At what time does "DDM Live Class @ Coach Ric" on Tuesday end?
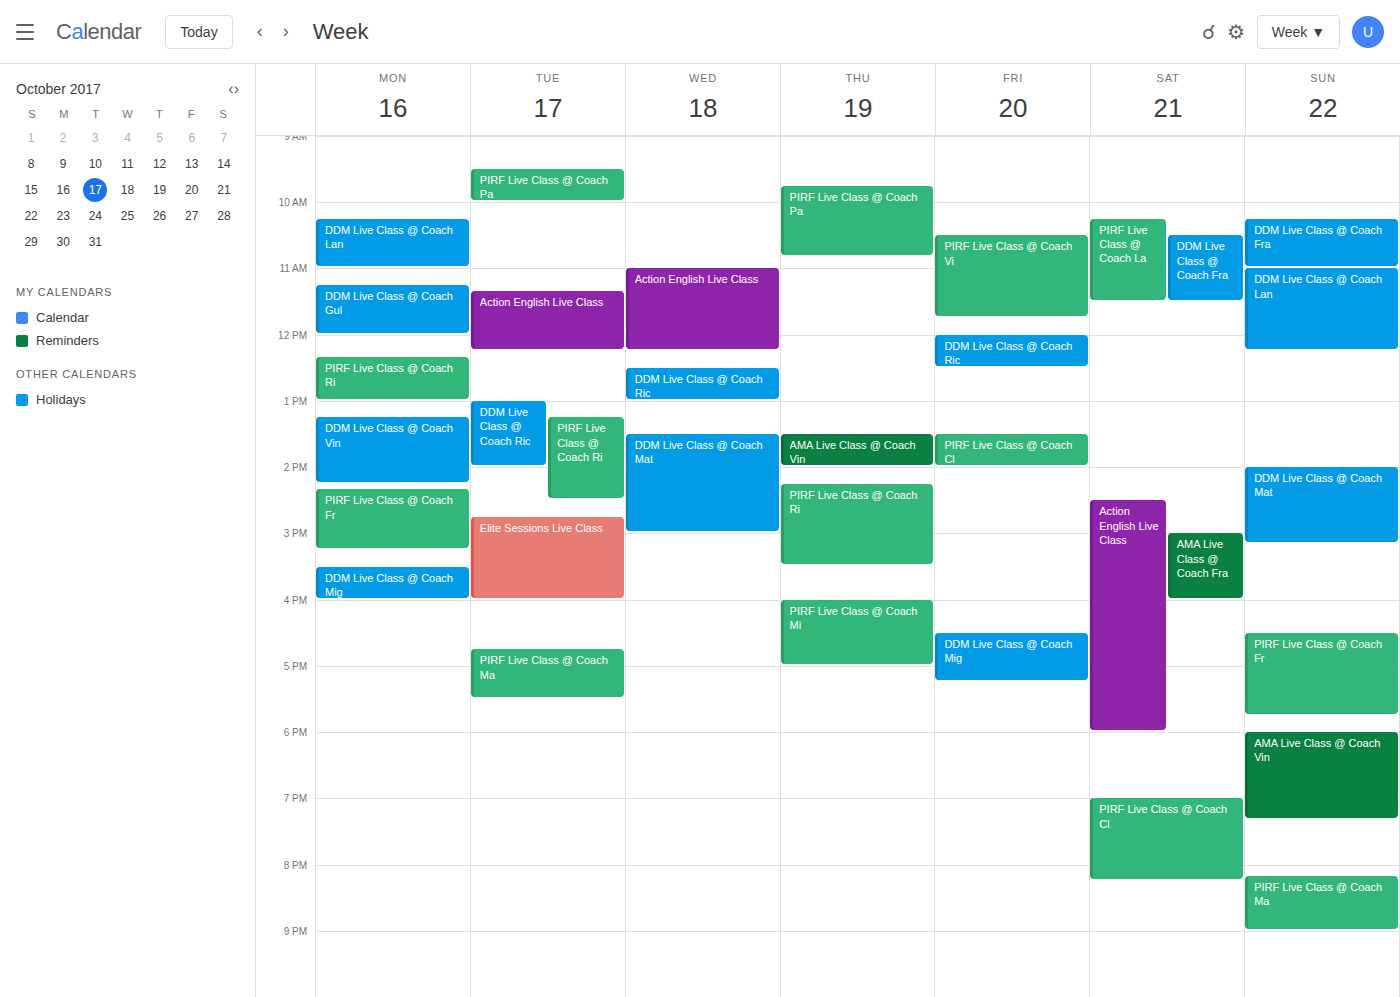
2:00 PM